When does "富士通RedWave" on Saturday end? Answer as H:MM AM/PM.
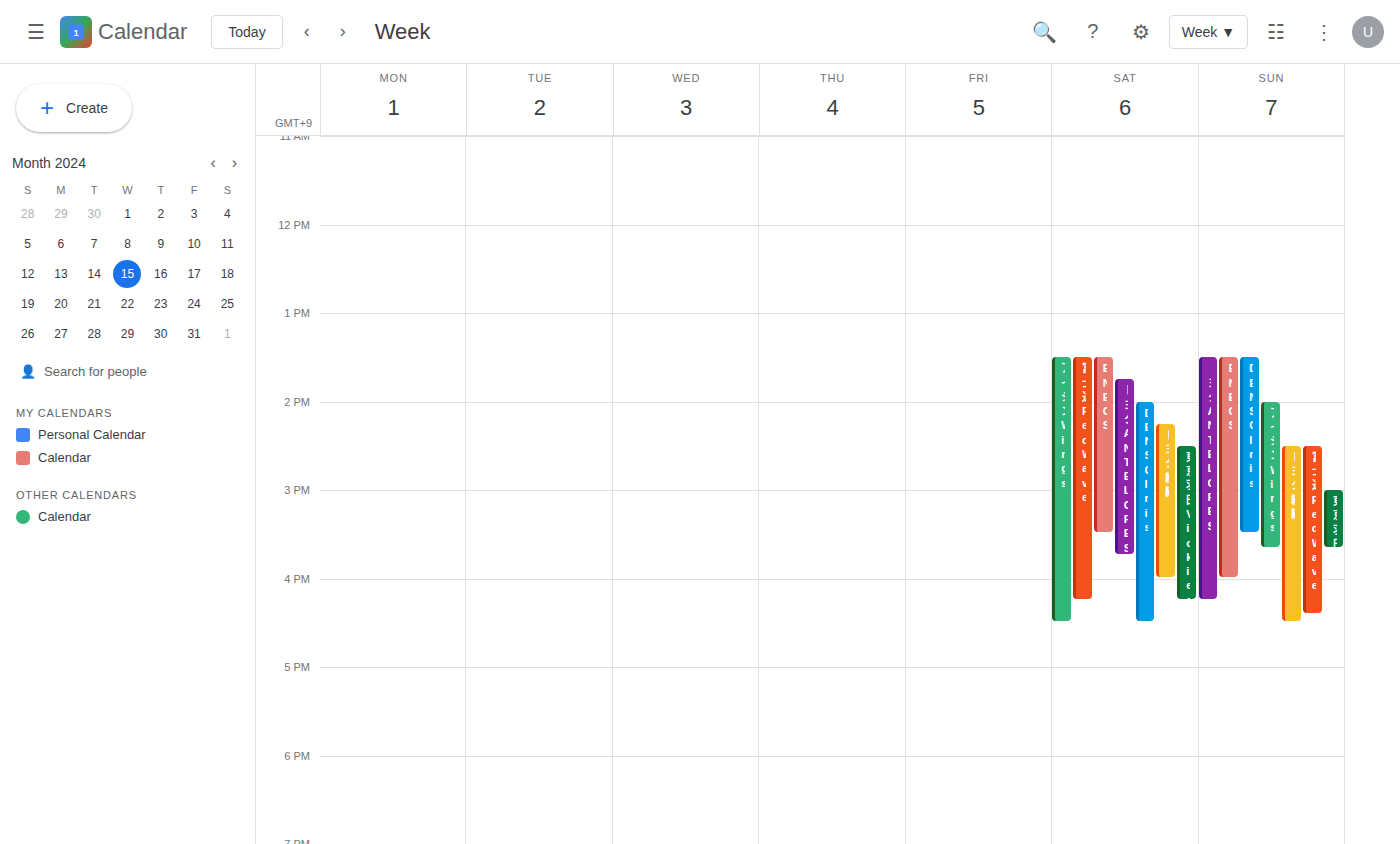
4:15 PM